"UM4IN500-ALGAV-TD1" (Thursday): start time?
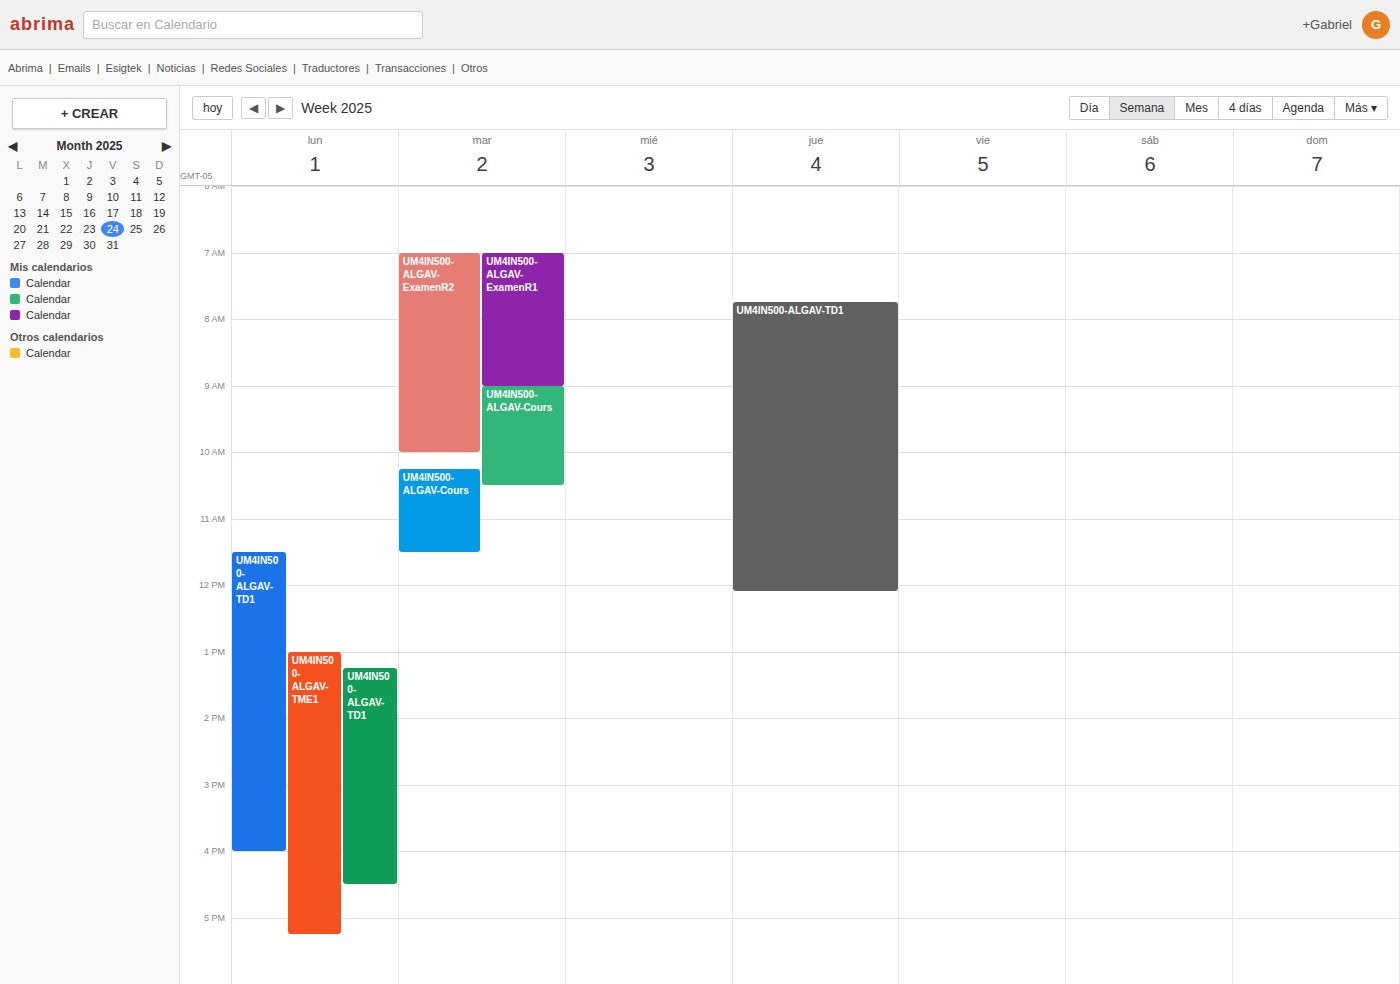
7:45 AM